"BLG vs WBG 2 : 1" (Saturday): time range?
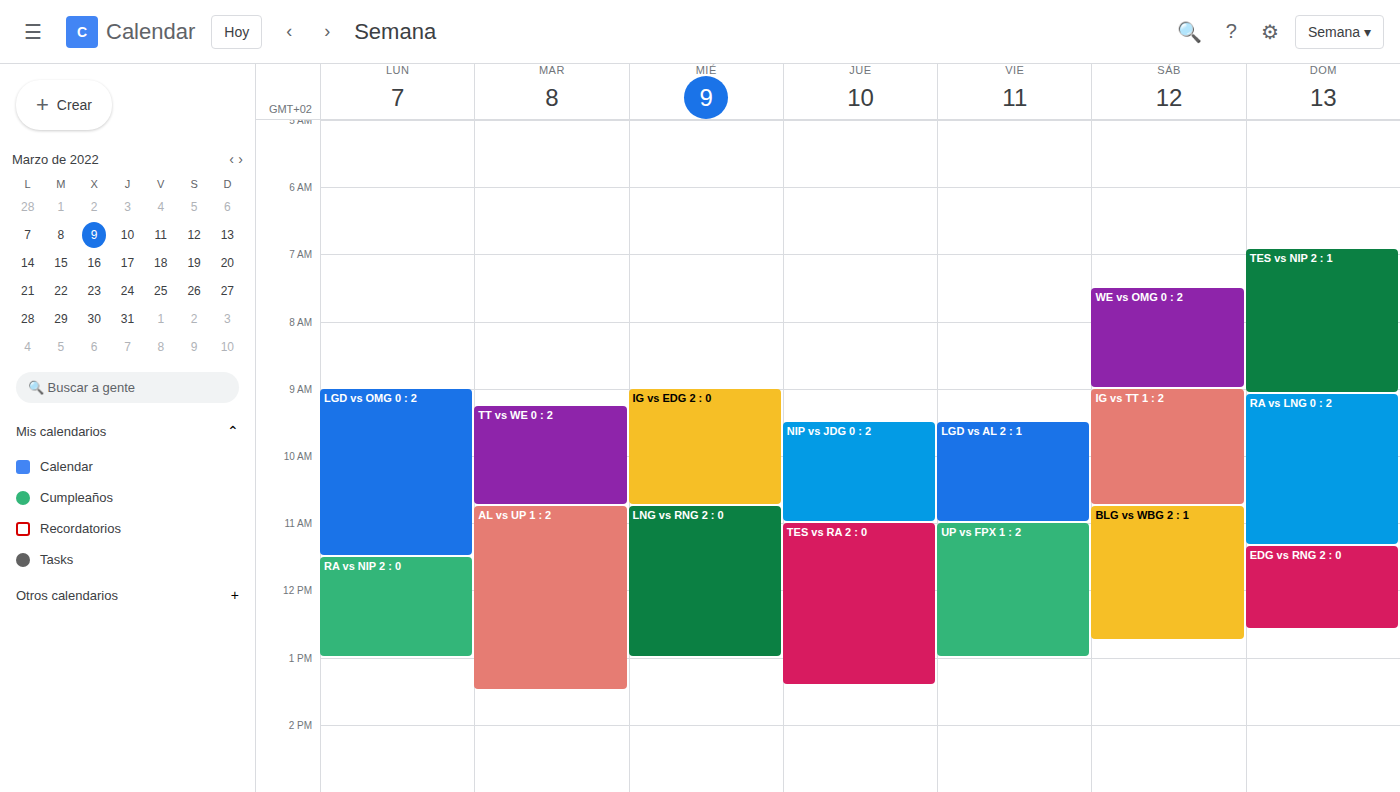
10:45 AM to 12:45 PM